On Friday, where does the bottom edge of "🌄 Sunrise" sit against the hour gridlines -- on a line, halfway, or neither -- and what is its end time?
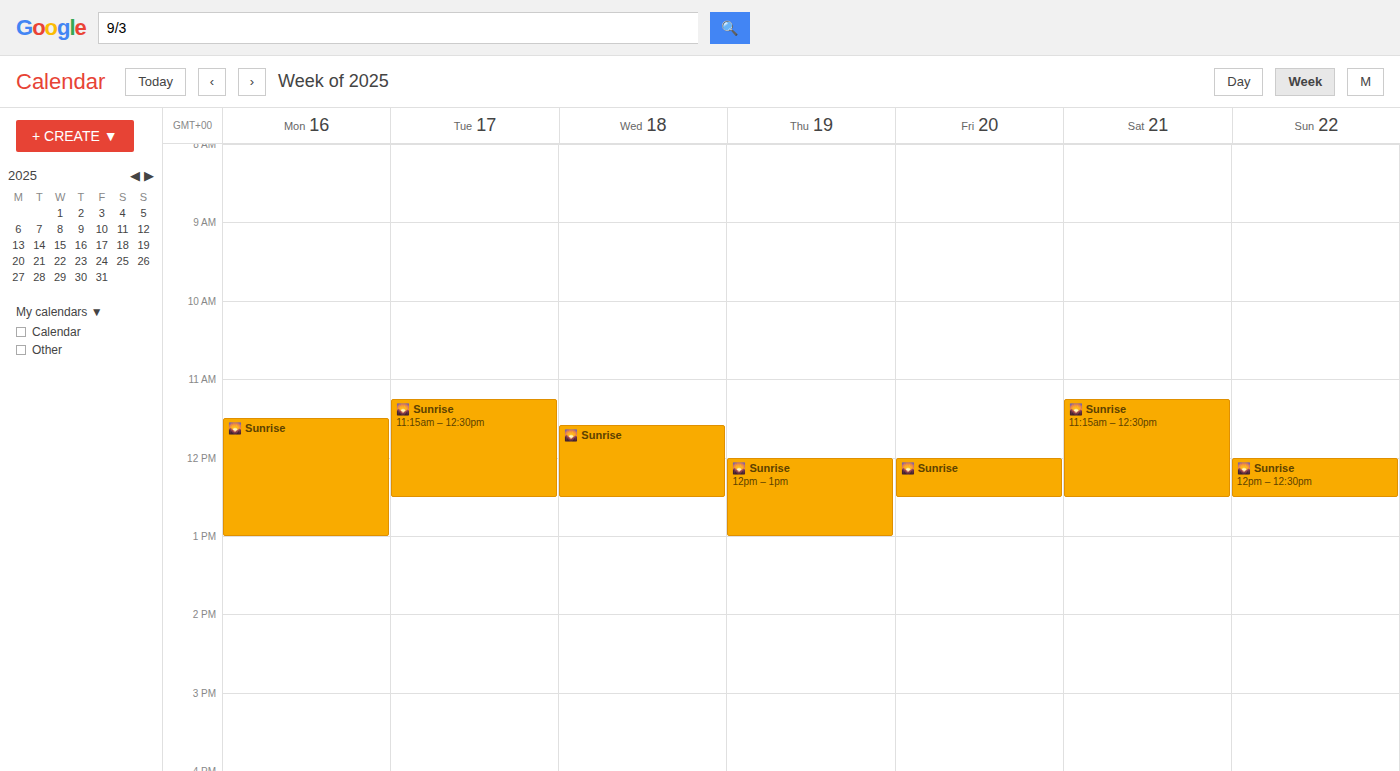
12:30 PM -- halfway between the 12 PM and 1 PM lines.